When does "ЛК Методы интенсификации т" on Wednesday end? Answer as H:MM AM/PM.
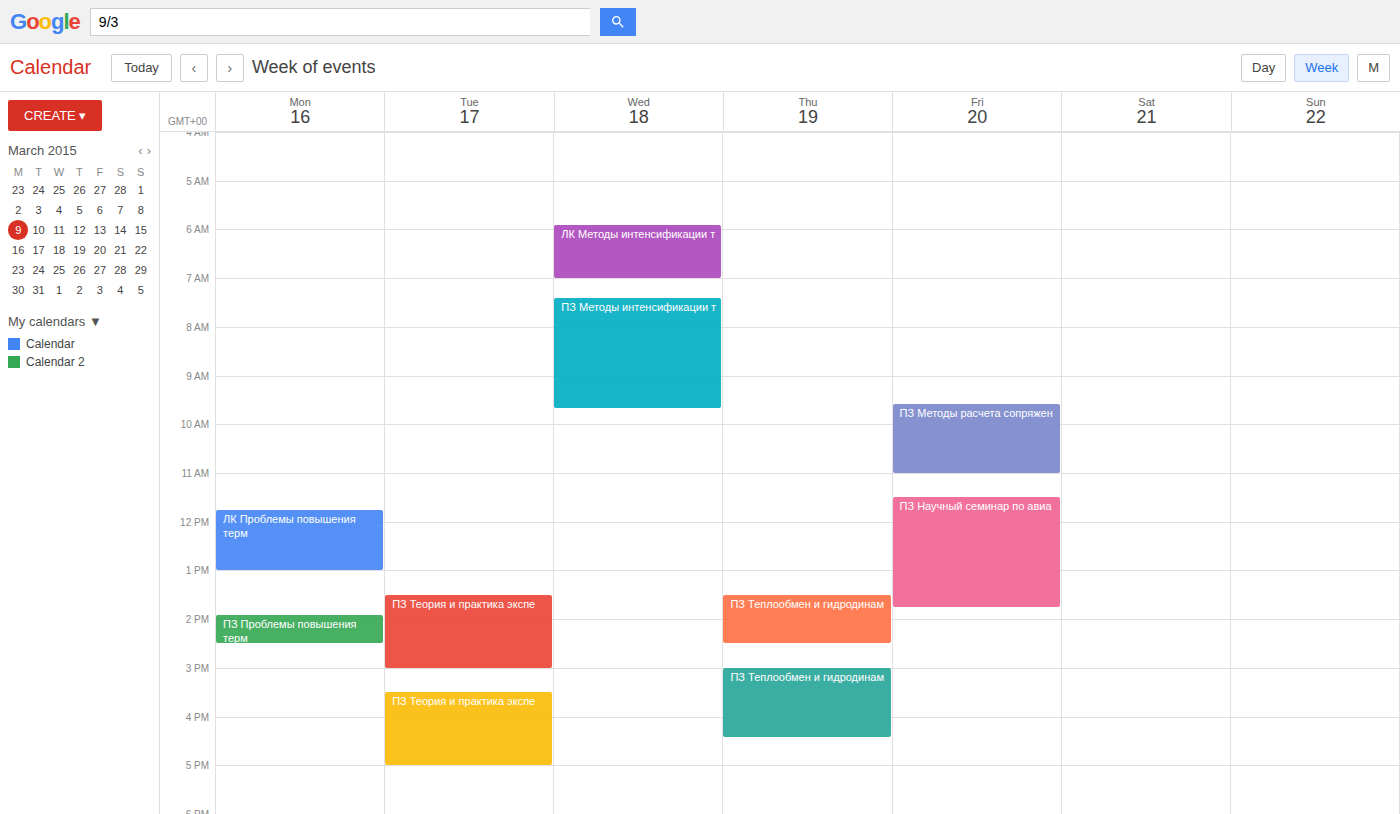
7:00 AM